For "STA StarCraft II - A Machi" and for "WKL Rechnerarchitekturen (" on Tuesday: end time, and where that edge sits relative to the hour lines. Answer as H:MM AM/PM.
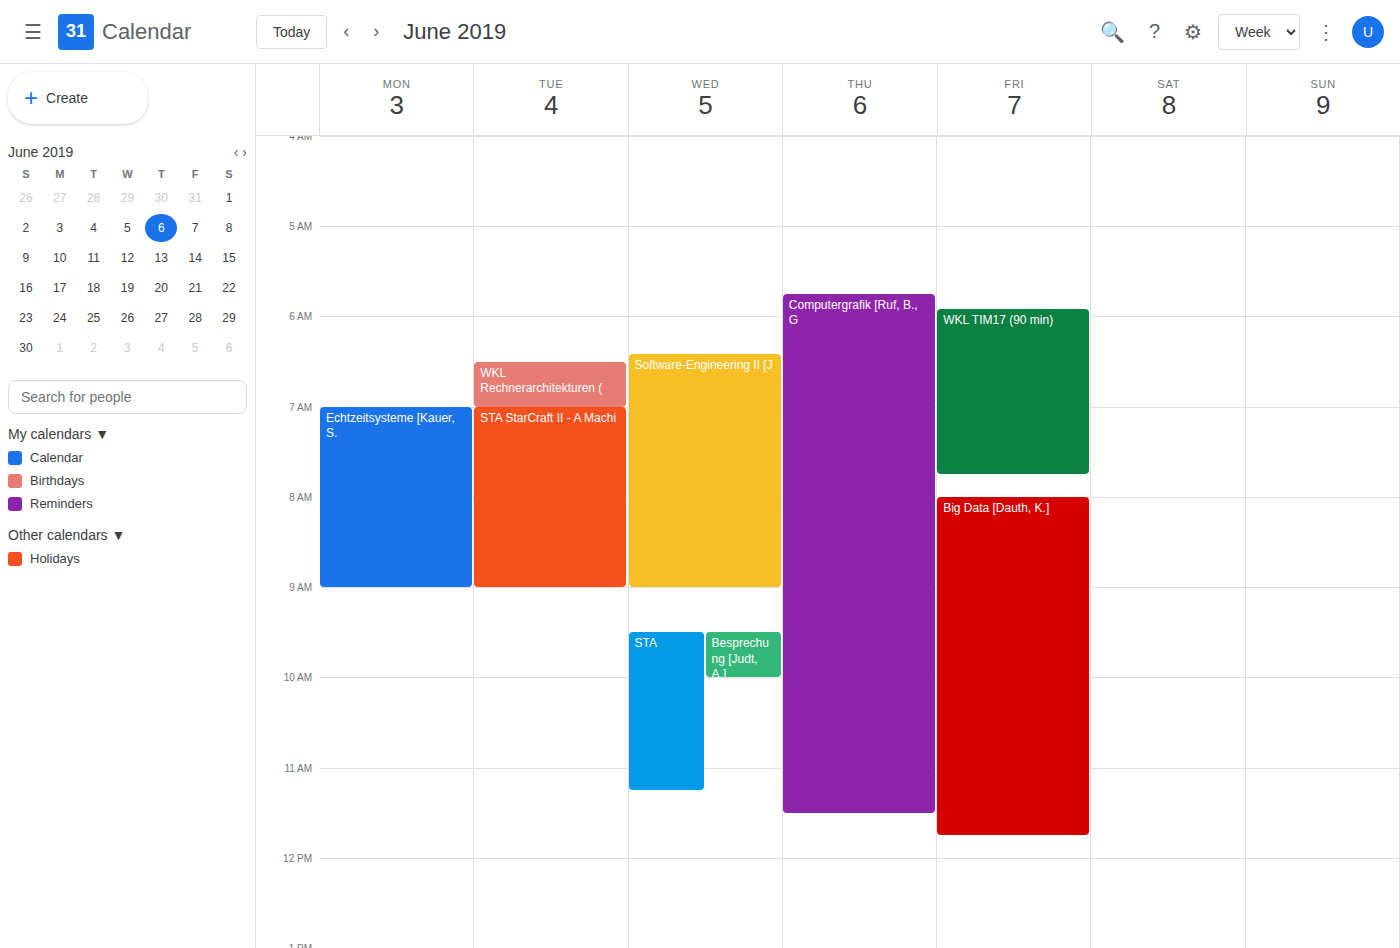
"STA StarCraft II - A Machi": 9:00 AM, exactly on the 9 AM line. "WKL Rechnerarchitekturen (": 7:00 AM, exactly on the 7 AM line.